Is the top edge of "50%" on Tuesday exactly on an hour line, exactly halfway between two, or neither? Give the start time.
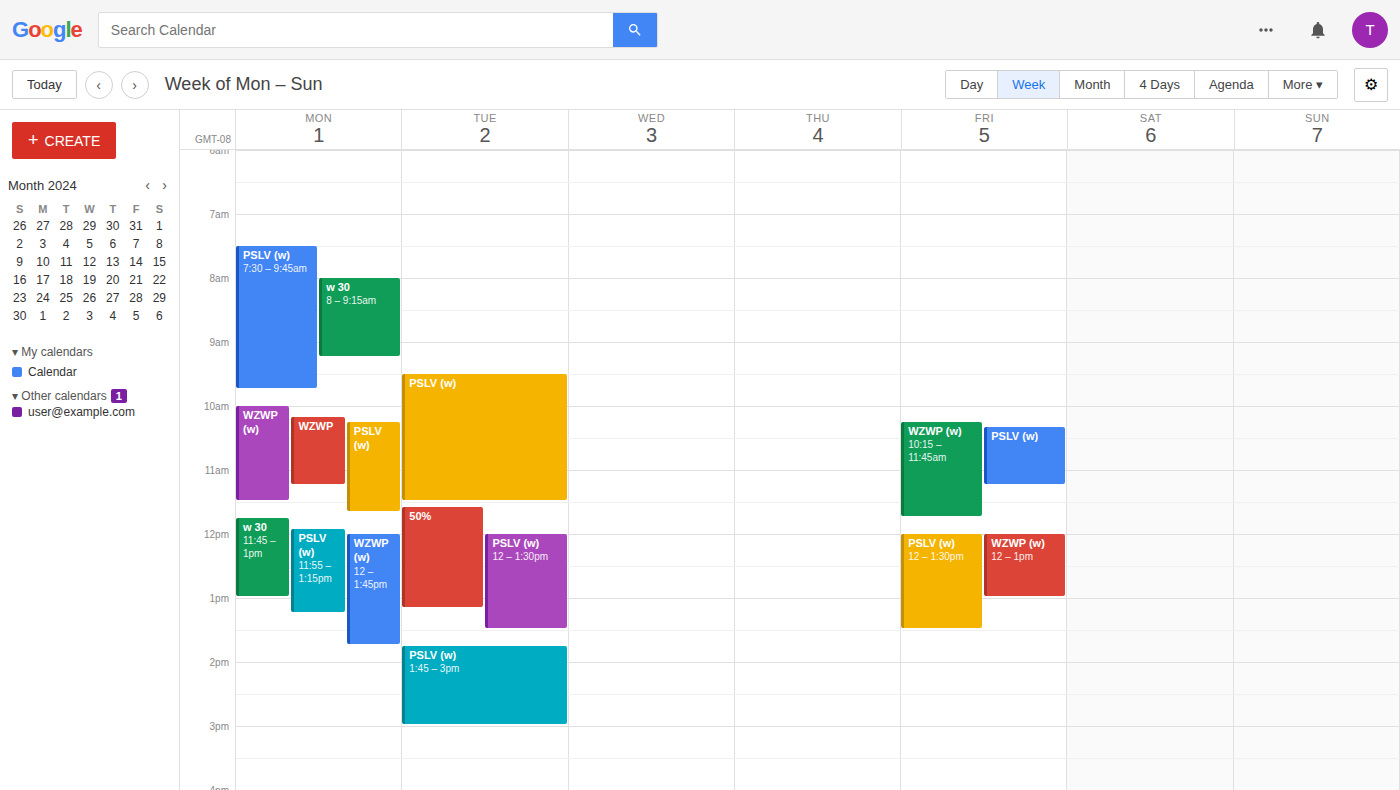
11:35 AM -- neither: 35 minutes below the 11 AM line and 25 minutes above the 12 PM line.